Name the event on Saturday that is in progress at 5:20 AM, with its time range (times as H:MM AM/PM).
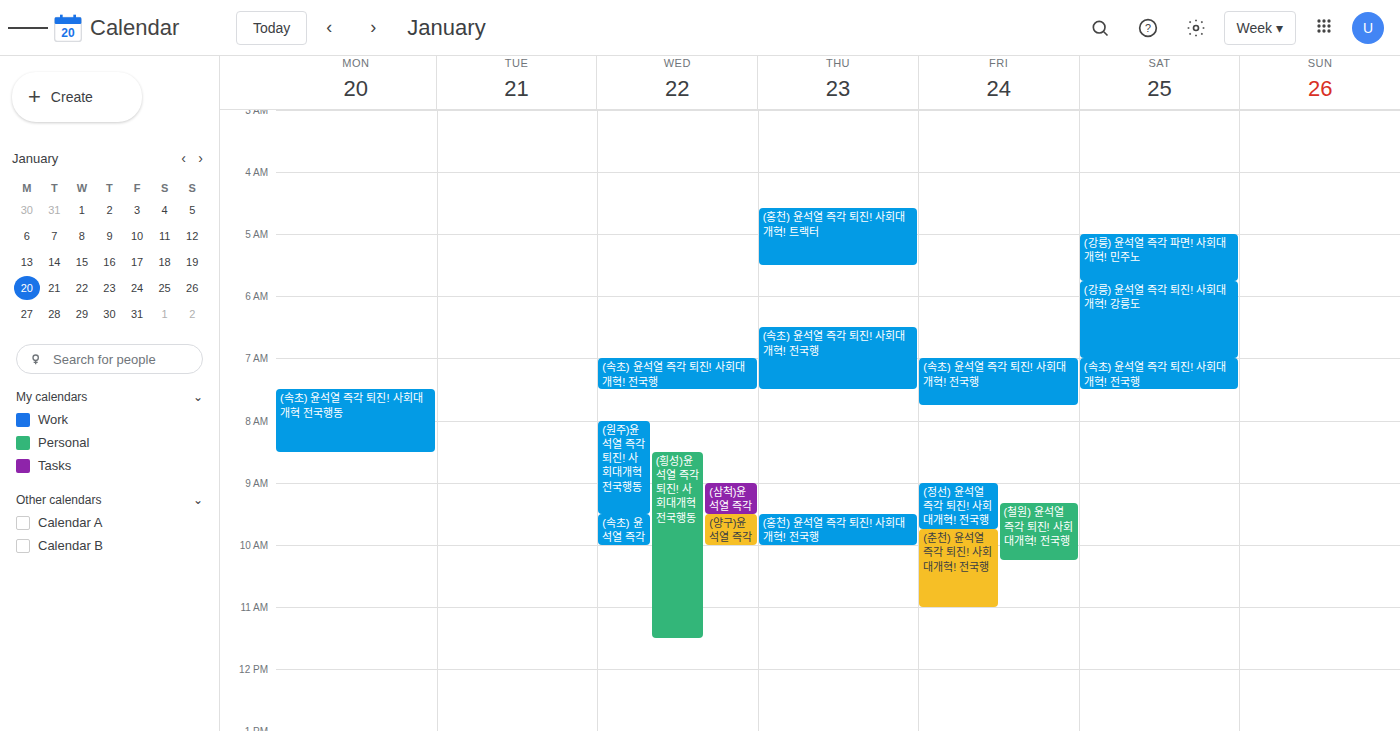
"(강릉) 윤석열 즉각 파면! 사회대개혁! 민주노", 5:00 AM to 5:45 AM